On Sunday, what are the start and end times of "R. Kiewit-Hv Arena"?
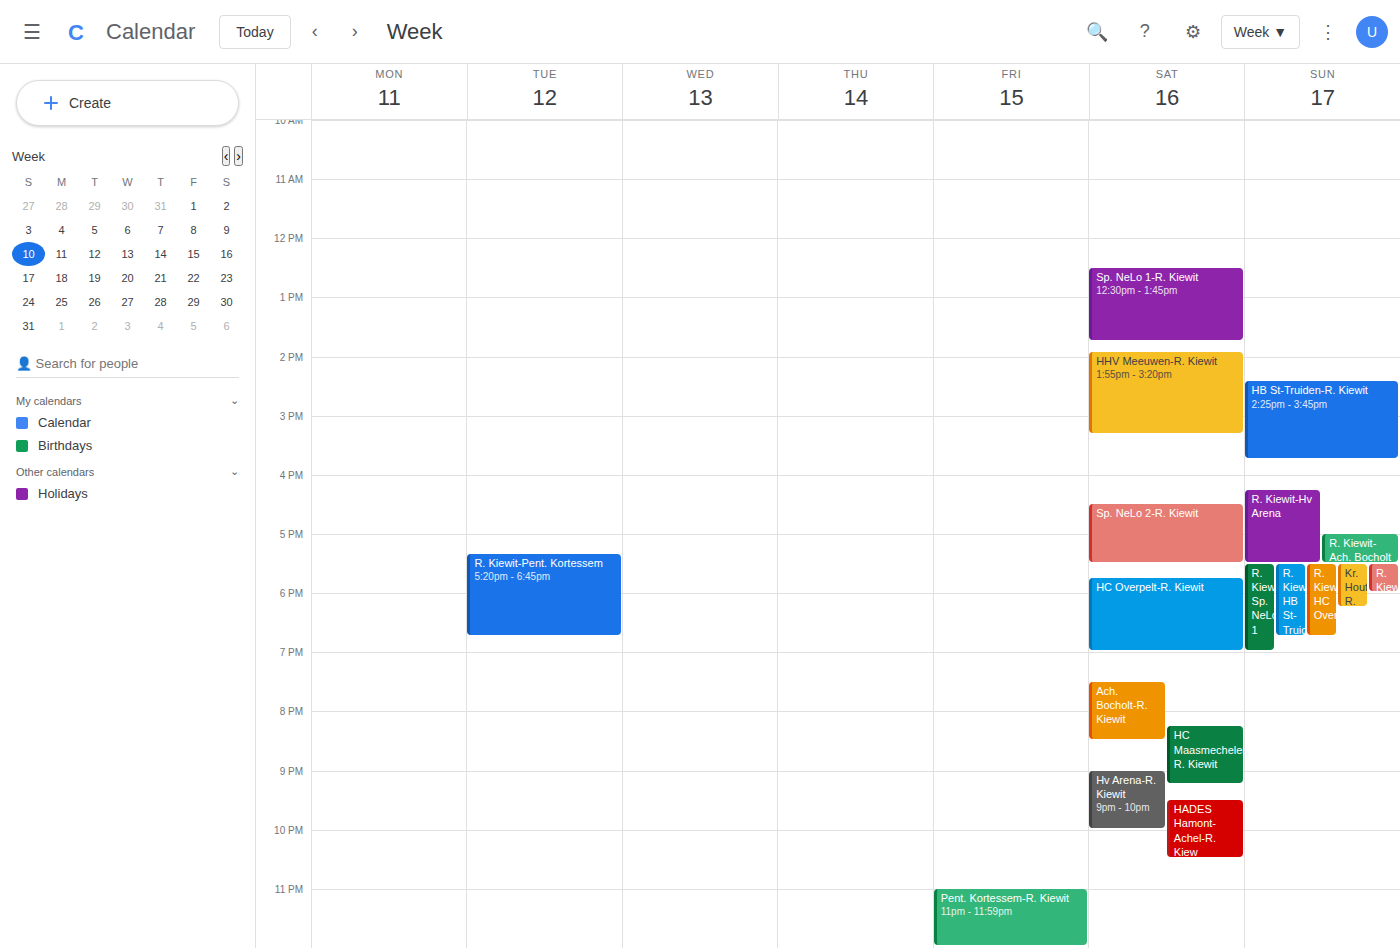
4:15 PM to 5:30 PM